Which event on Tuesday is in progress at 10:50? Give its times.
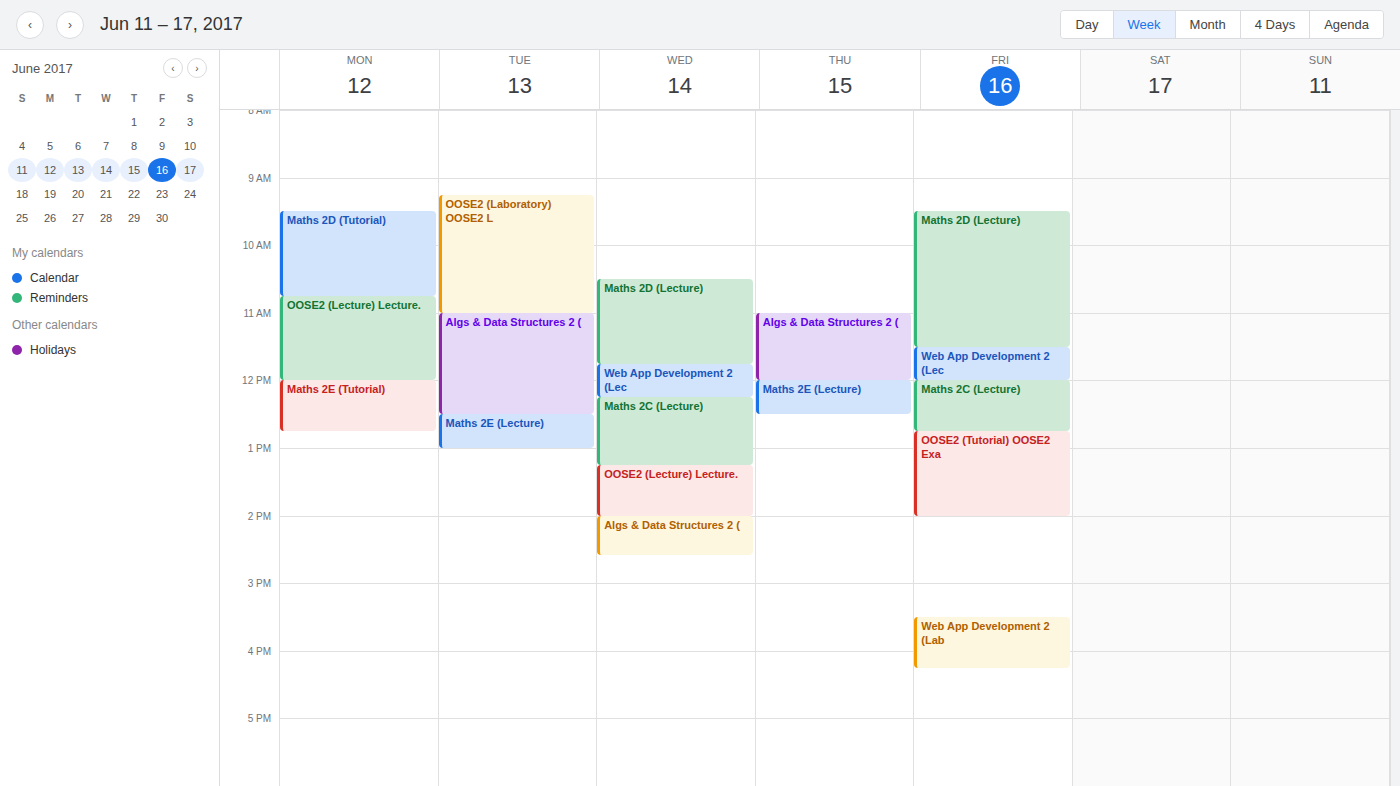
"OOSE2 (Laboratory) OOSE2 L", 09:15 to 11:00